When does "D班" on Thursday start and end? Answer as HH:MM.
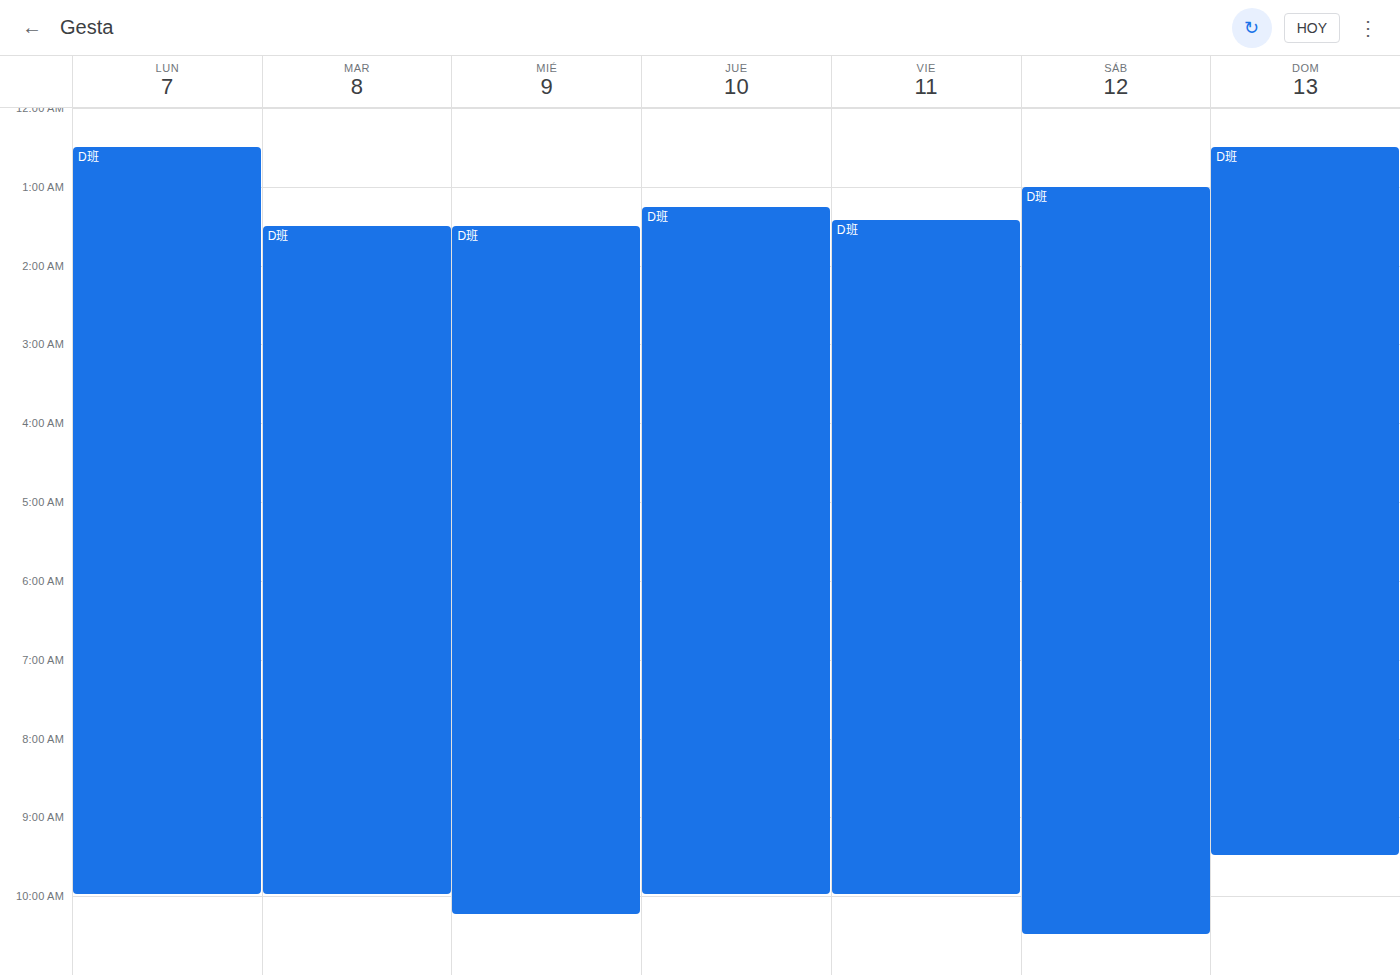
01:15 to 10:00